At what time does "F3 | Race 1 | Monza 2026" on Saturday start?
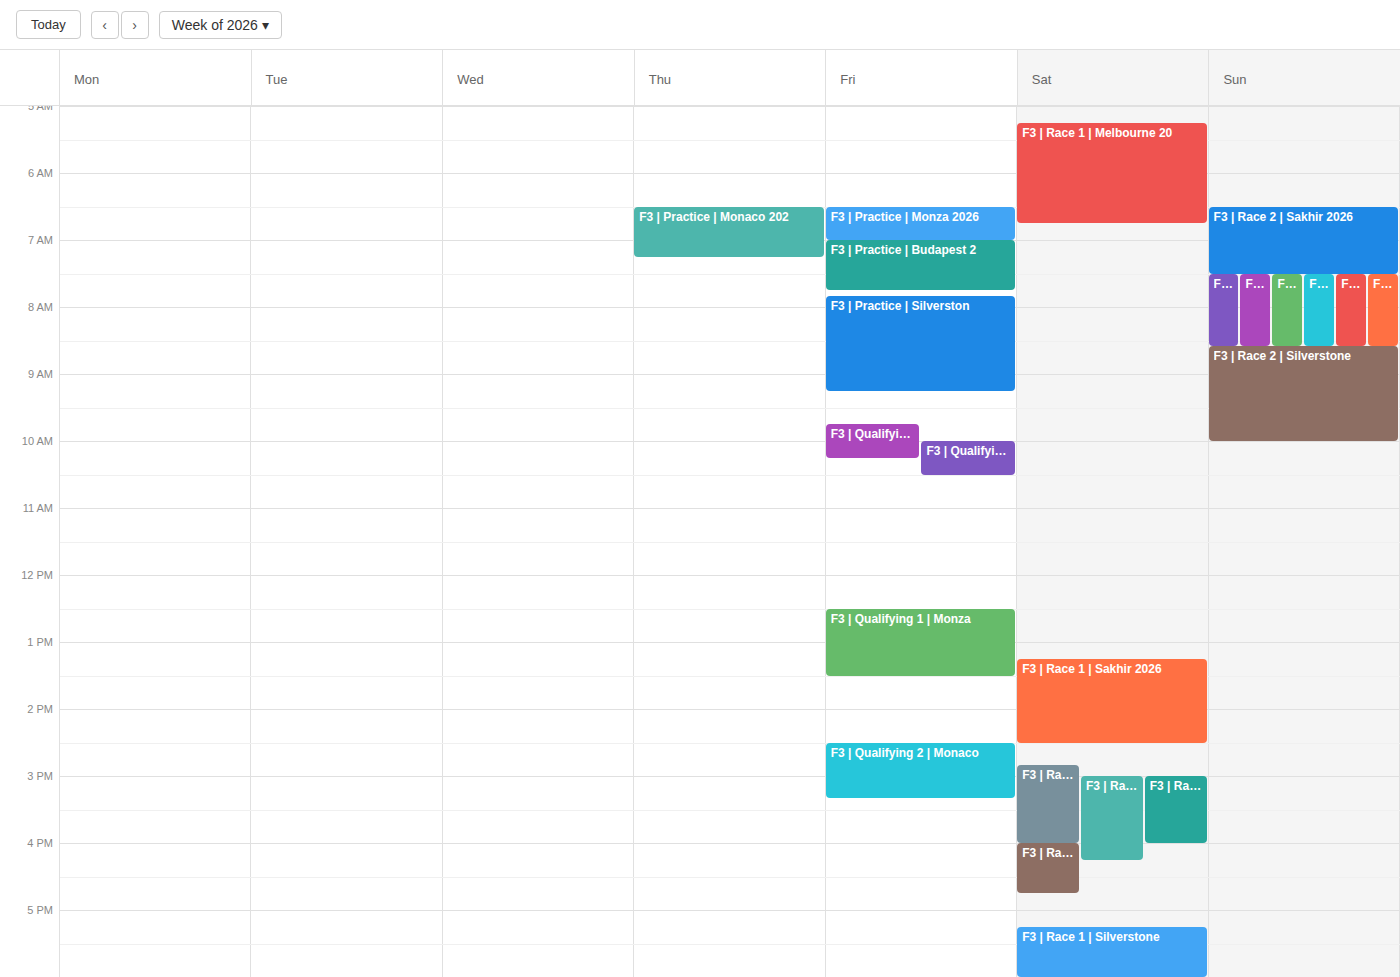
15:00